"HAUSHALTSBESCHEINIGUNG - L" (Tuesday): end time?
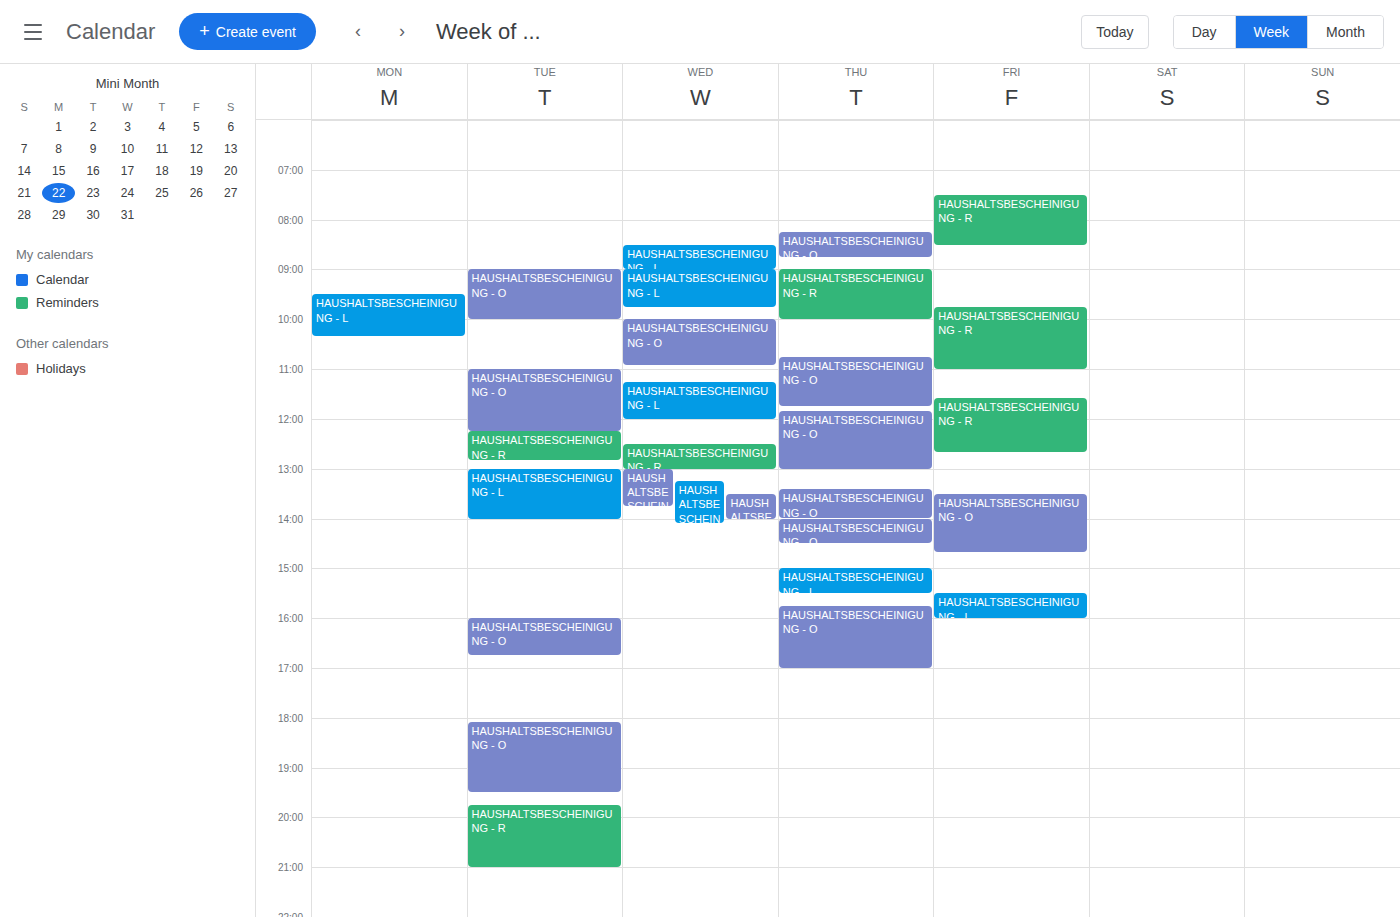
2:00 PM